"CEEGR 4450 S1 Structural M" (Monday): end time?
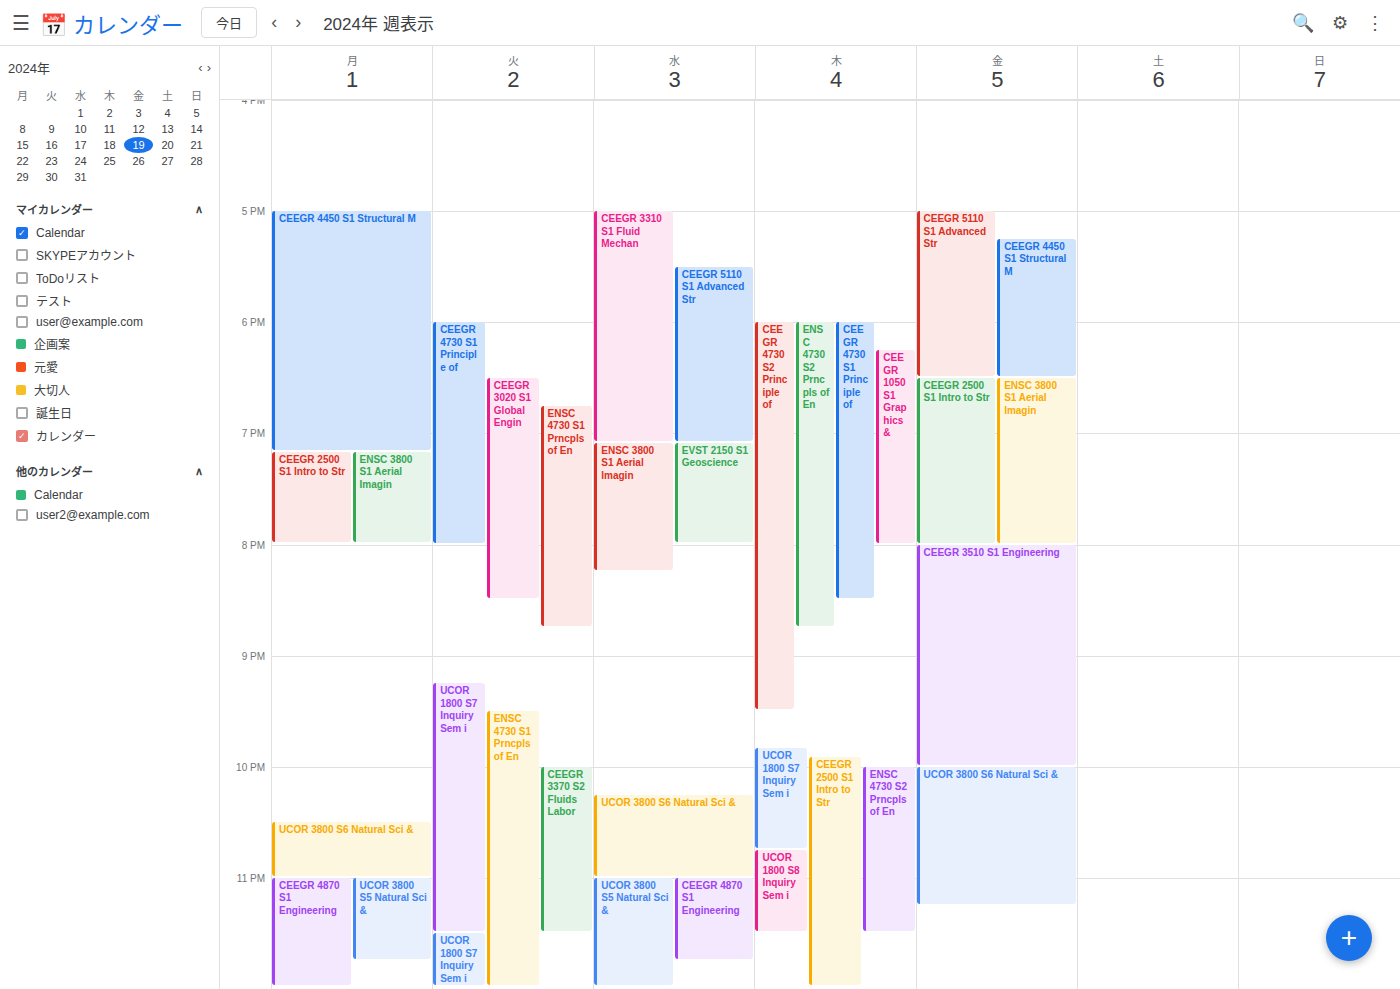
7:10 PM